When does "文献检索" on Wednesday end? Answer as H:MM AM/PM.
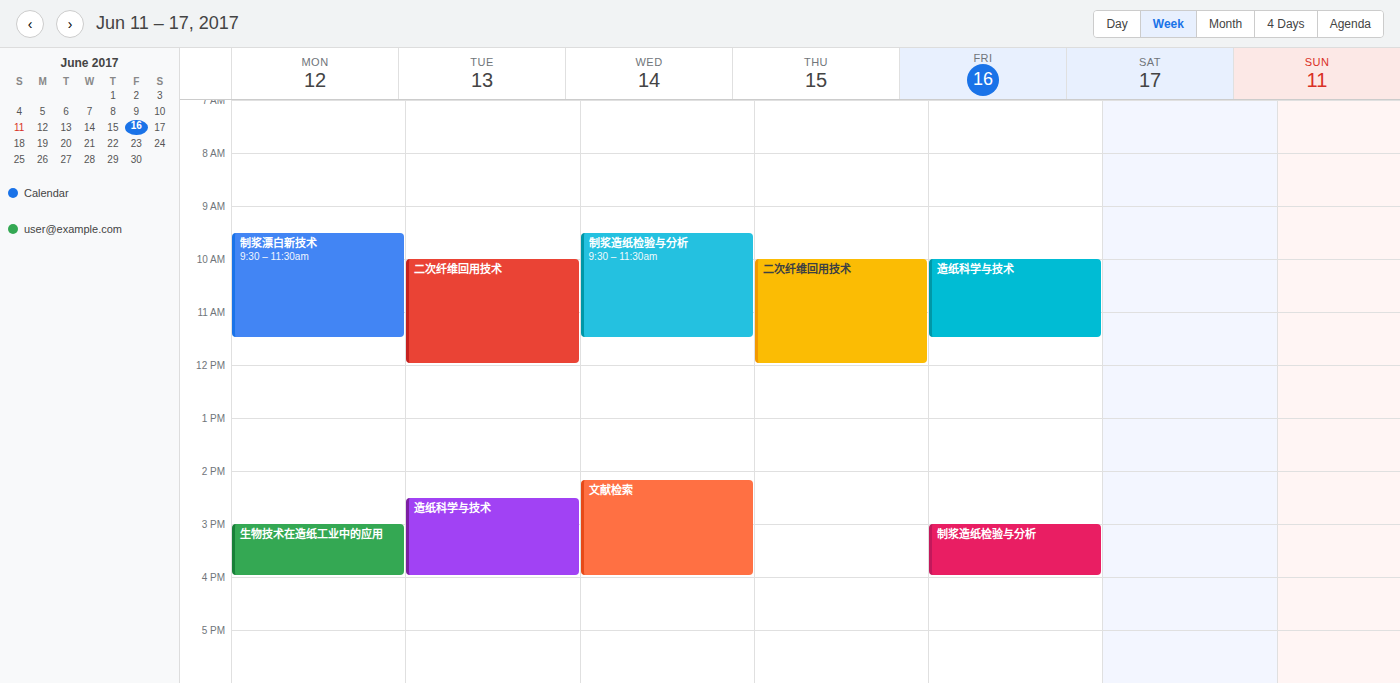
4:00 PM